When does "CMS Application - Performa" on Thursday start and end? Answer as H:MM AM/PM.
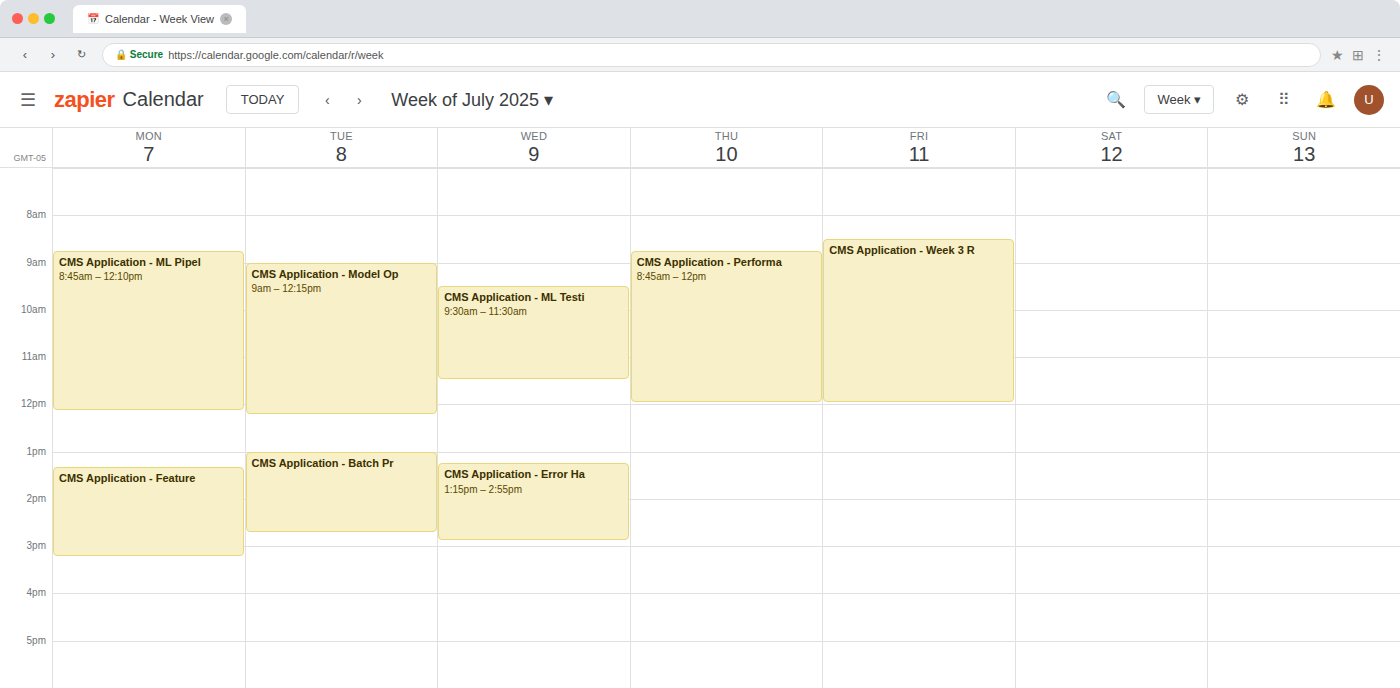
8:45 AM to 12:00 PM